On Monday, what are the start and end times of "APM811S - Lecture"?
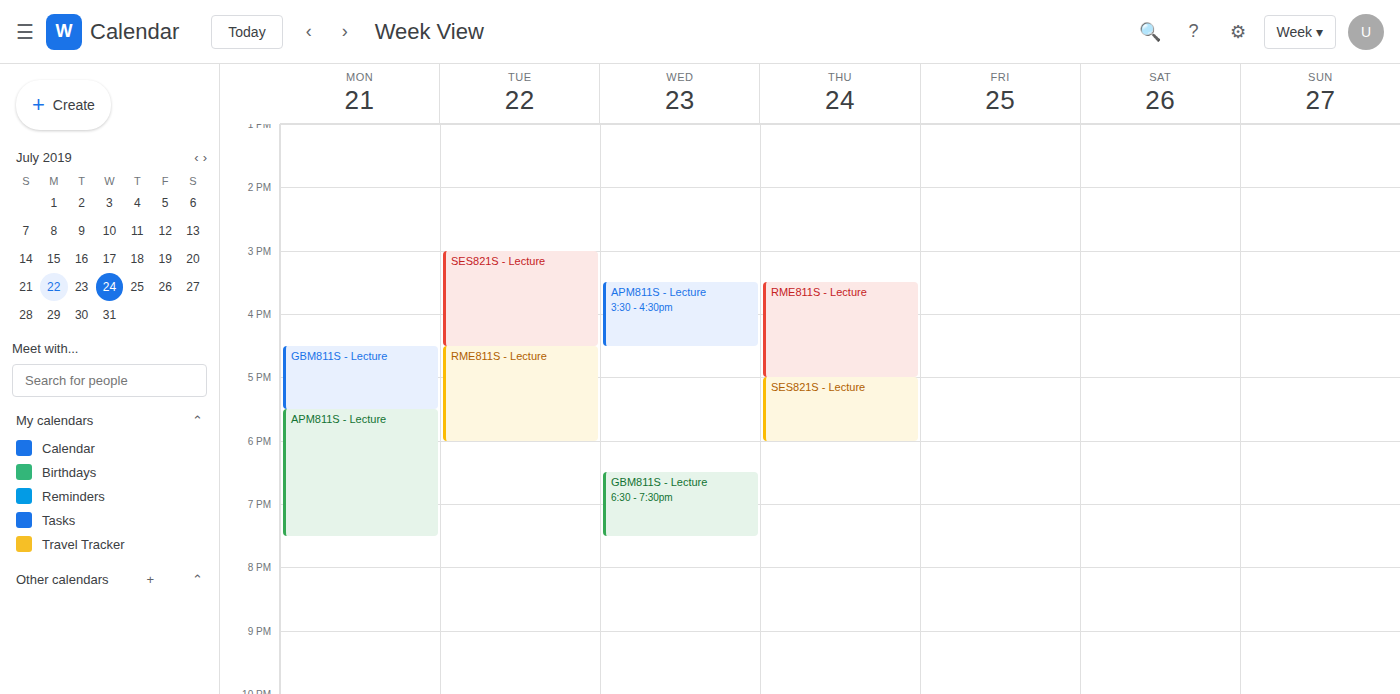
5:30 PM to 7:30 PM